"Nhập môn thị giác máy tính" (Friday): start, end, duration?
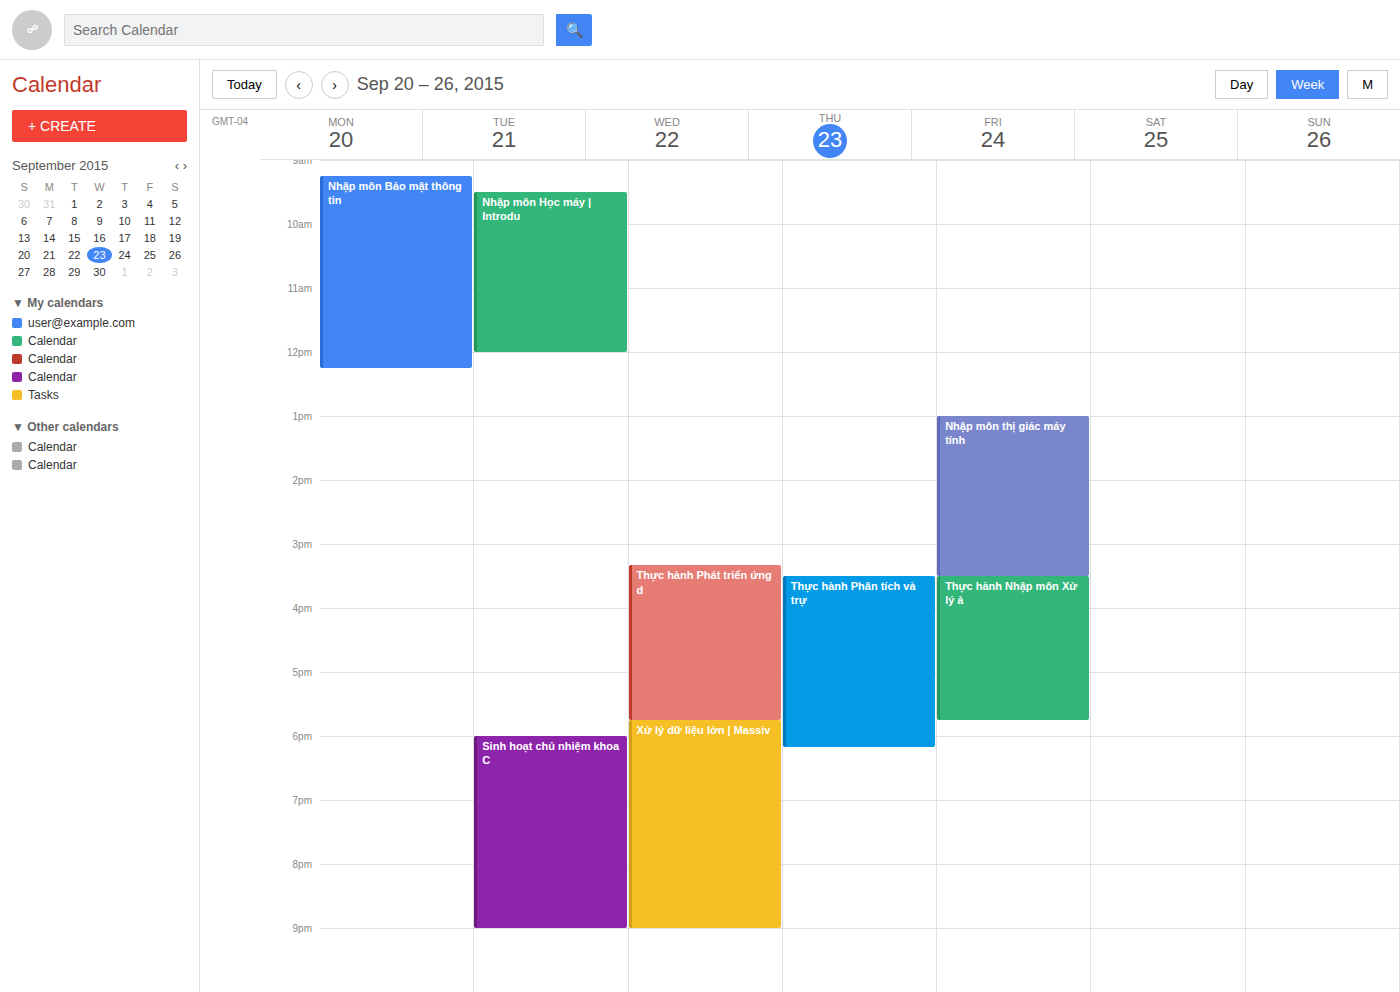
1:00 PM to 3:30 PM, 2 hours 30 minutes